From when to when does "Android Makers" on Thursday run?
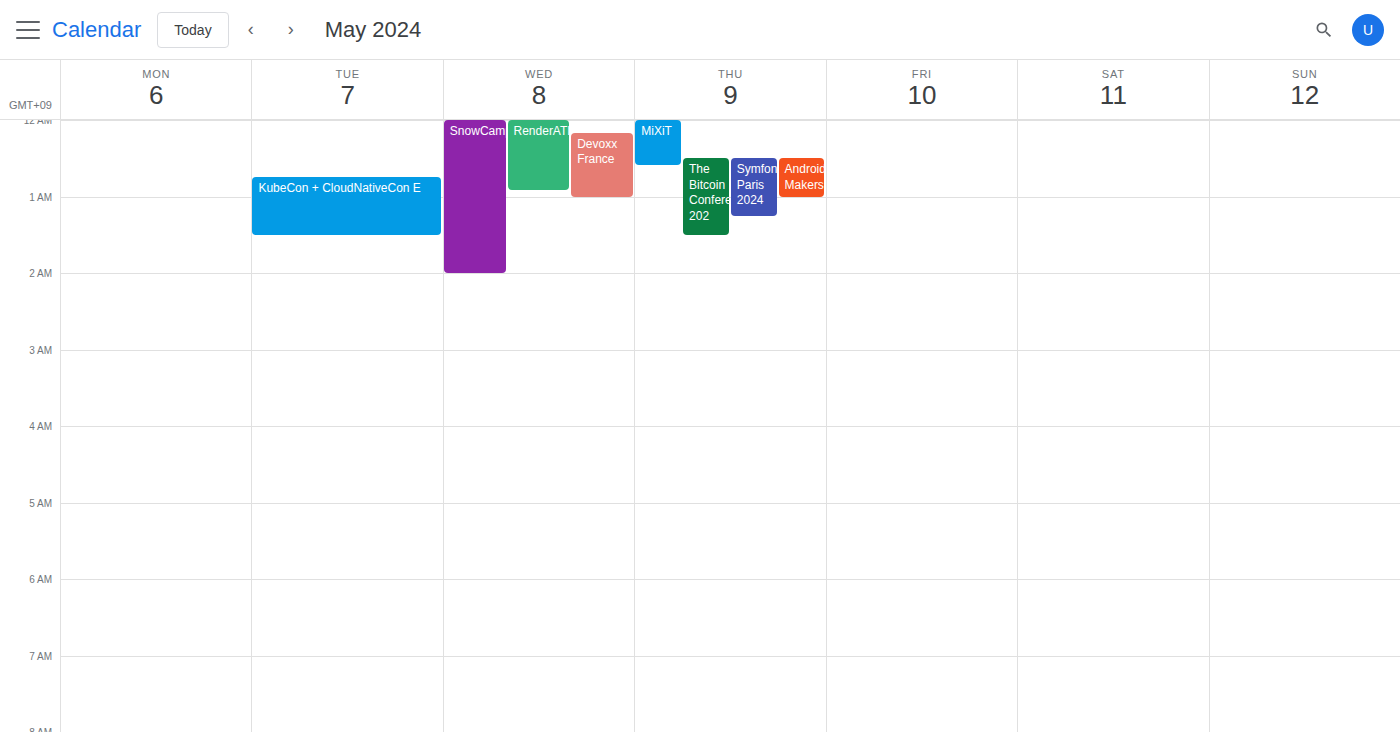
12:30 AM to 1:00 AM